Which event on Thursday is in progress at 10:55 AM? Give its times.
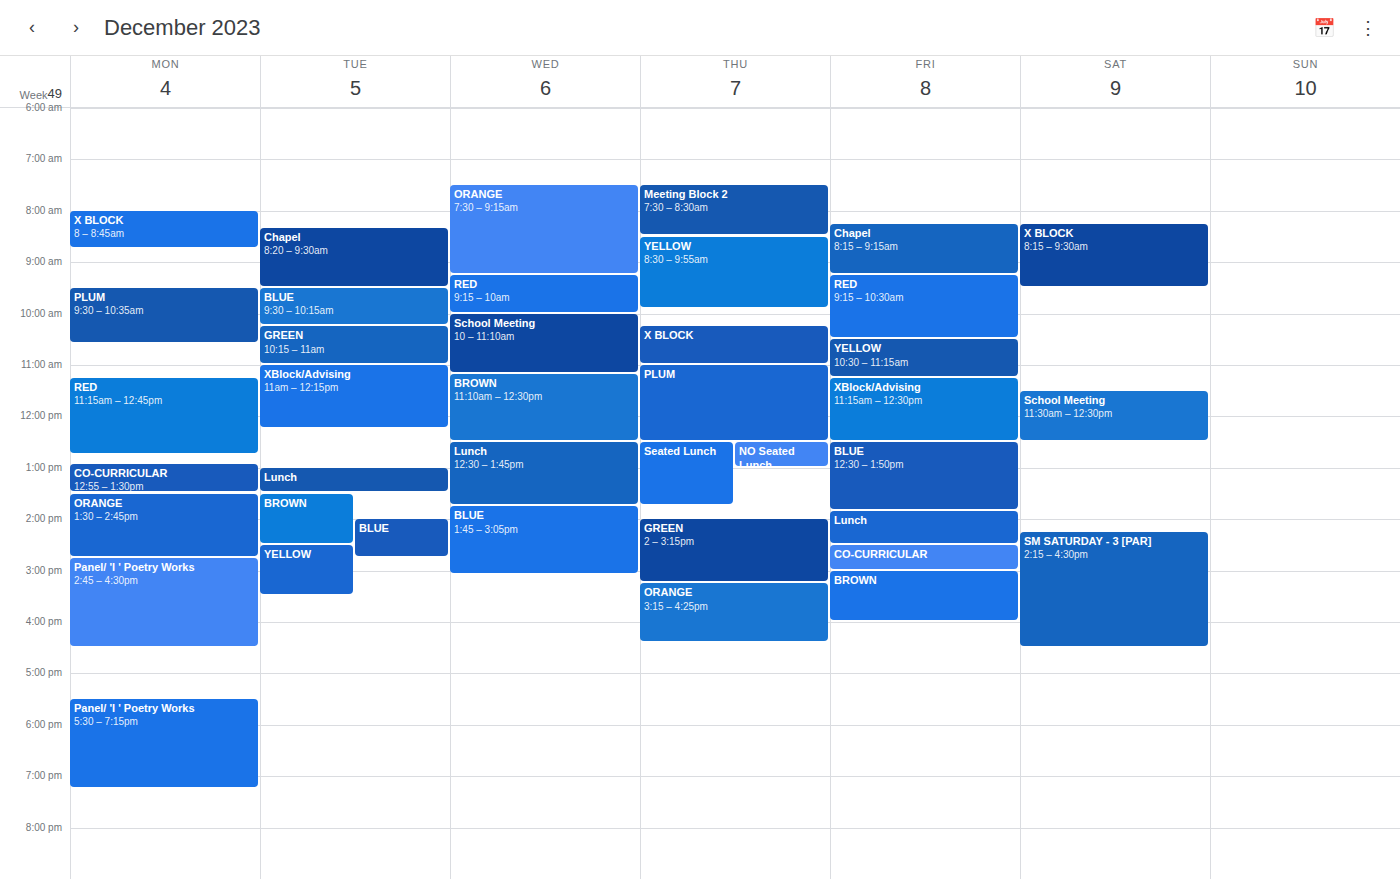
"X BLOCK", 10:15 AM to 11:00 AM